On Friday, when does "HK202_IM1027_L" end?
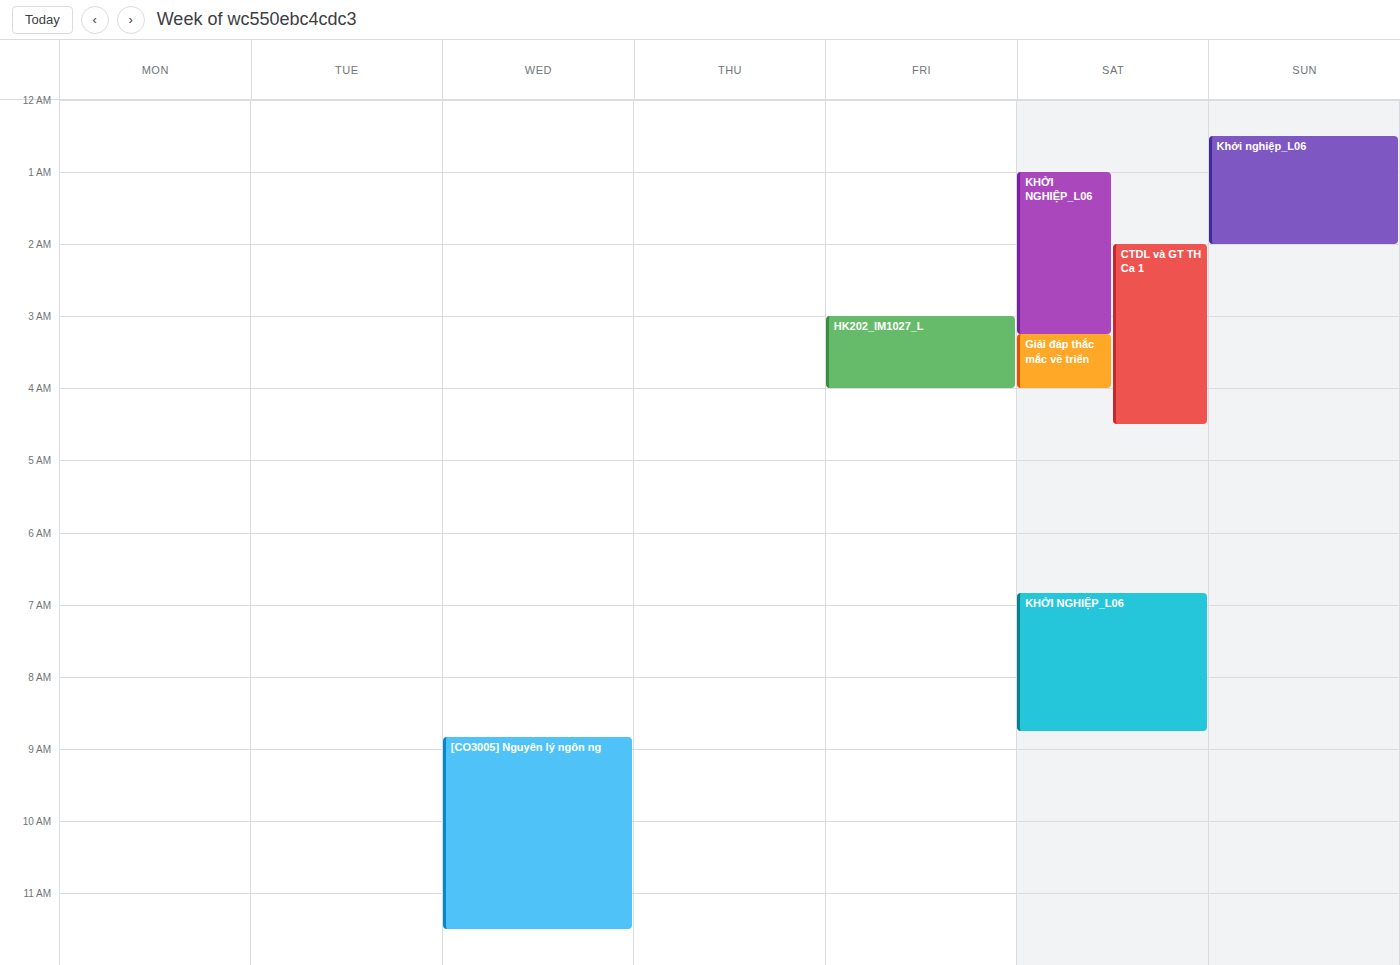
4:00 AM